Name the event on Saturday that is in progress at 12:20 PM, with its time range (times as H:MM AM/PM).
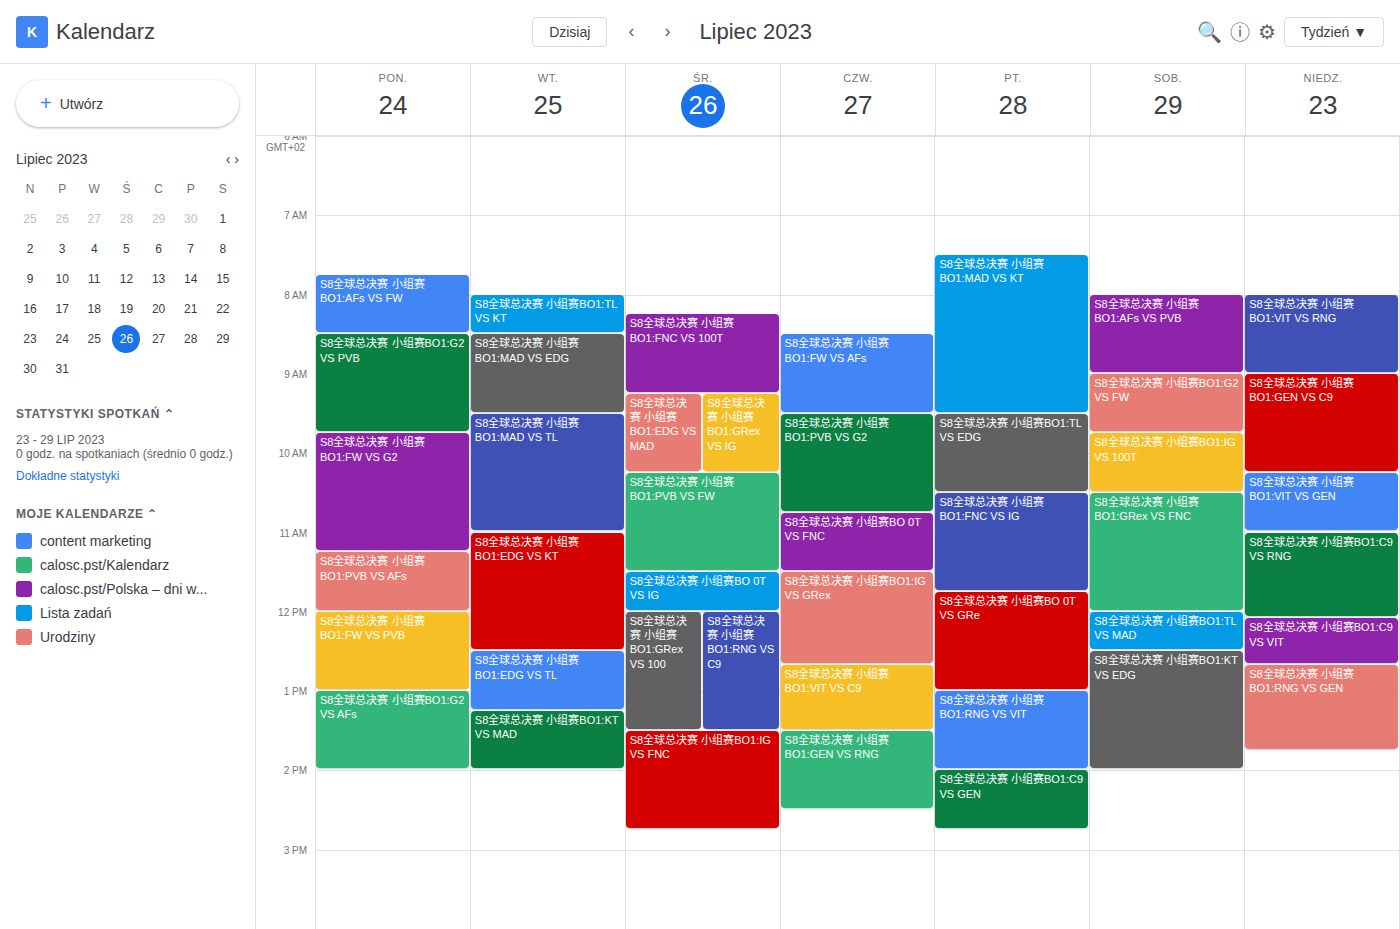
"S8全球总决赛 小组赛BO1:TL VS MAD", 12:00 PM to 12:30 PM